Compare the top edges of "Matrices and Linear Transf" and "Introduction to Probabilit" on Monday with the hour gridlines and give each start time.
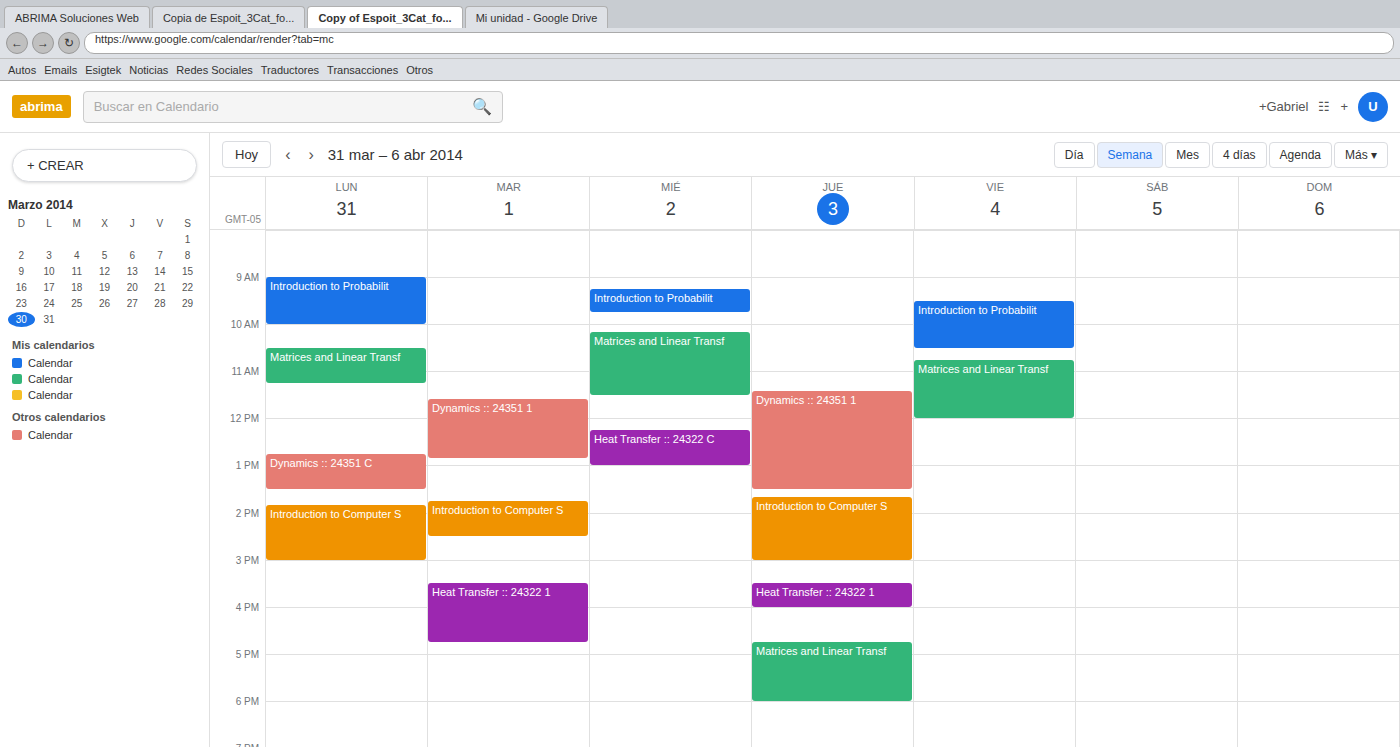
"Matrices and Linear Transf": 10:30, halfway between the 10:00 and 11:00 lines. "Introduction to Probabilit": 09:00, exactly on the 09:00 line.